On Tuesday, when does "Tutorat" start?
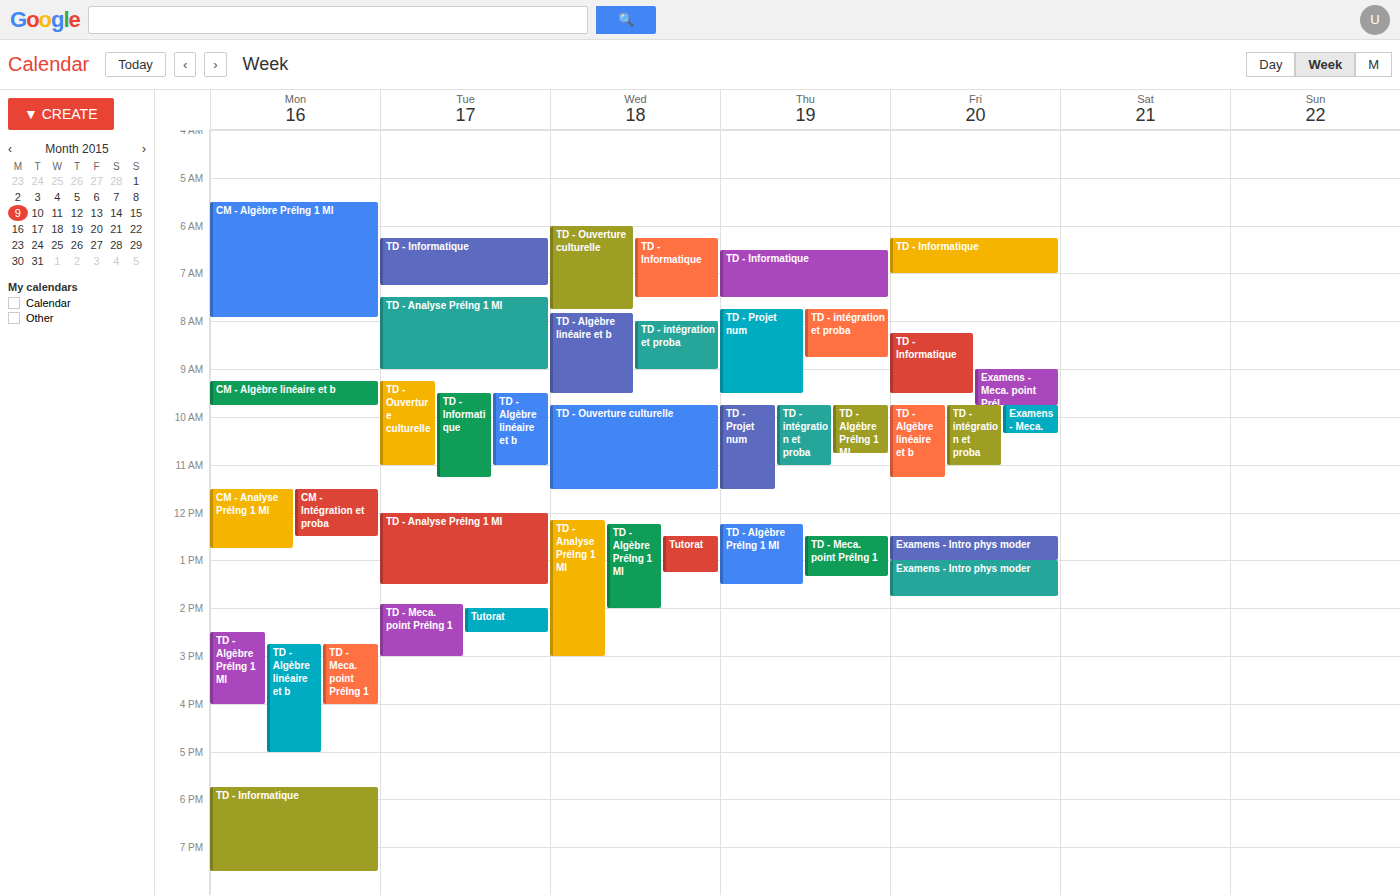
2:00 PM